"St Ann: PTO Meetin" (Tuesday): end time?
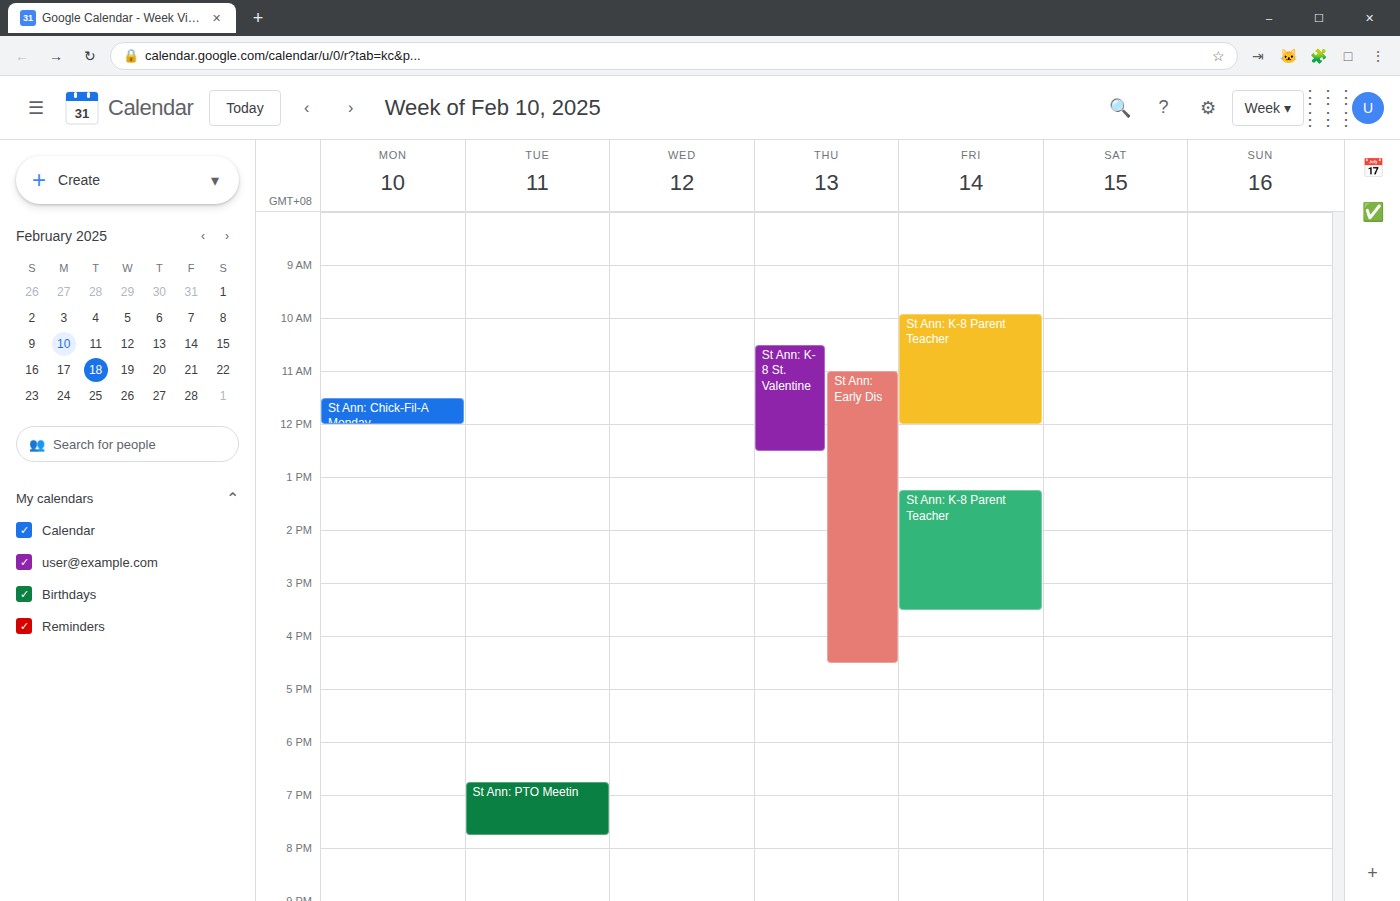
7:45 PM